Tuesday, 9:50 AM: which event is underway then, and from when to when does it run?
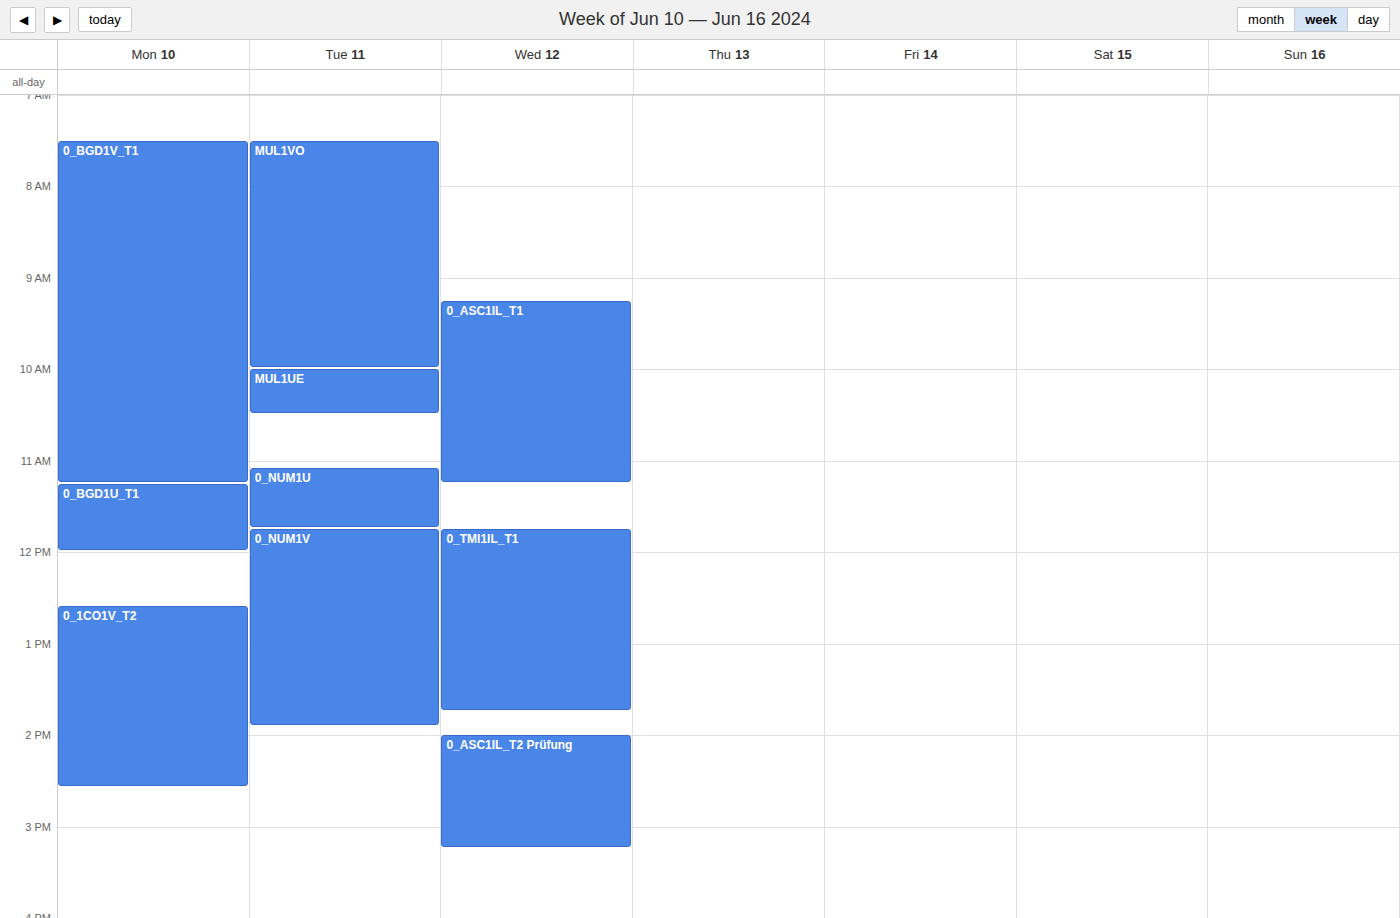
"MUL1VO", 7:30 AM to 10:00 AM